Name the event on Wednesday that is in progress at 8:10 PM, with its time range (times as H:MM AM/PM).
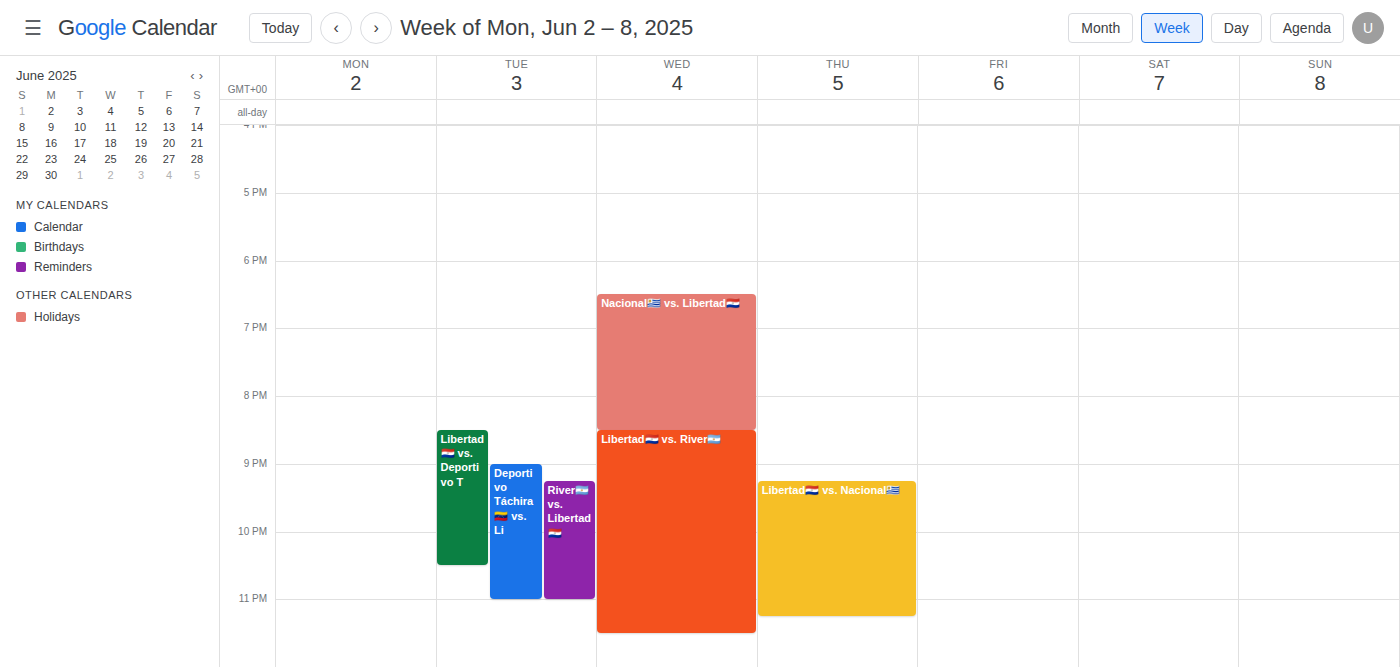
"Nacional🇺🇾 vs. Libertad🇵🇾", 6:30 PM to 8:30 PM